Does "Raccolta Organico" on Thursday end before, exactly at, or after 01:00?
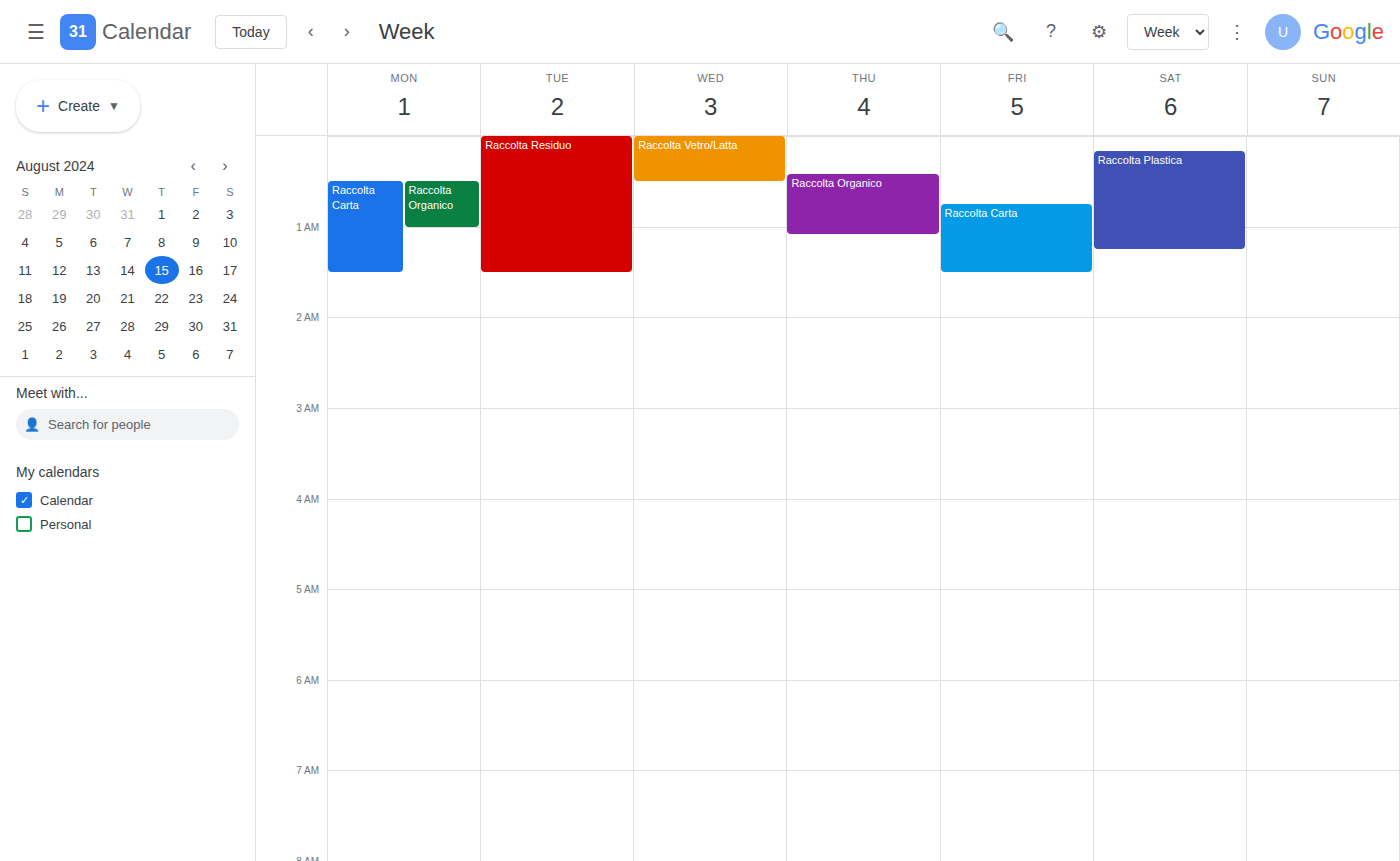
01:05 -- after 01:00, 5 minutes below the 01:00 line.